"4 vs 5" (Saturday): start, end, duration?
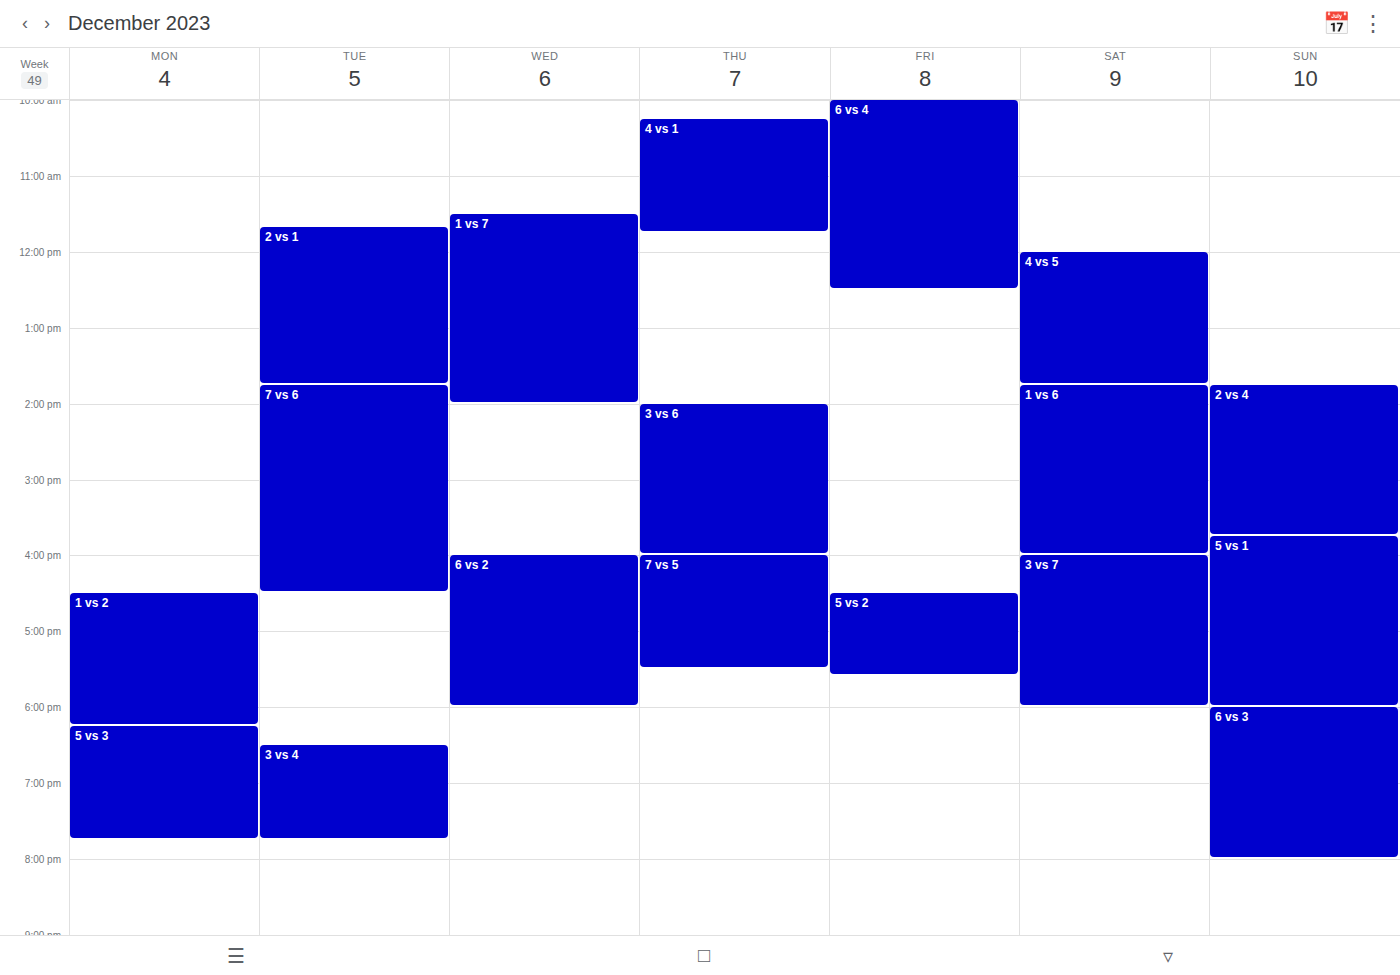
12:00 PM to 1:45 PM, 1 hour 45 minutes